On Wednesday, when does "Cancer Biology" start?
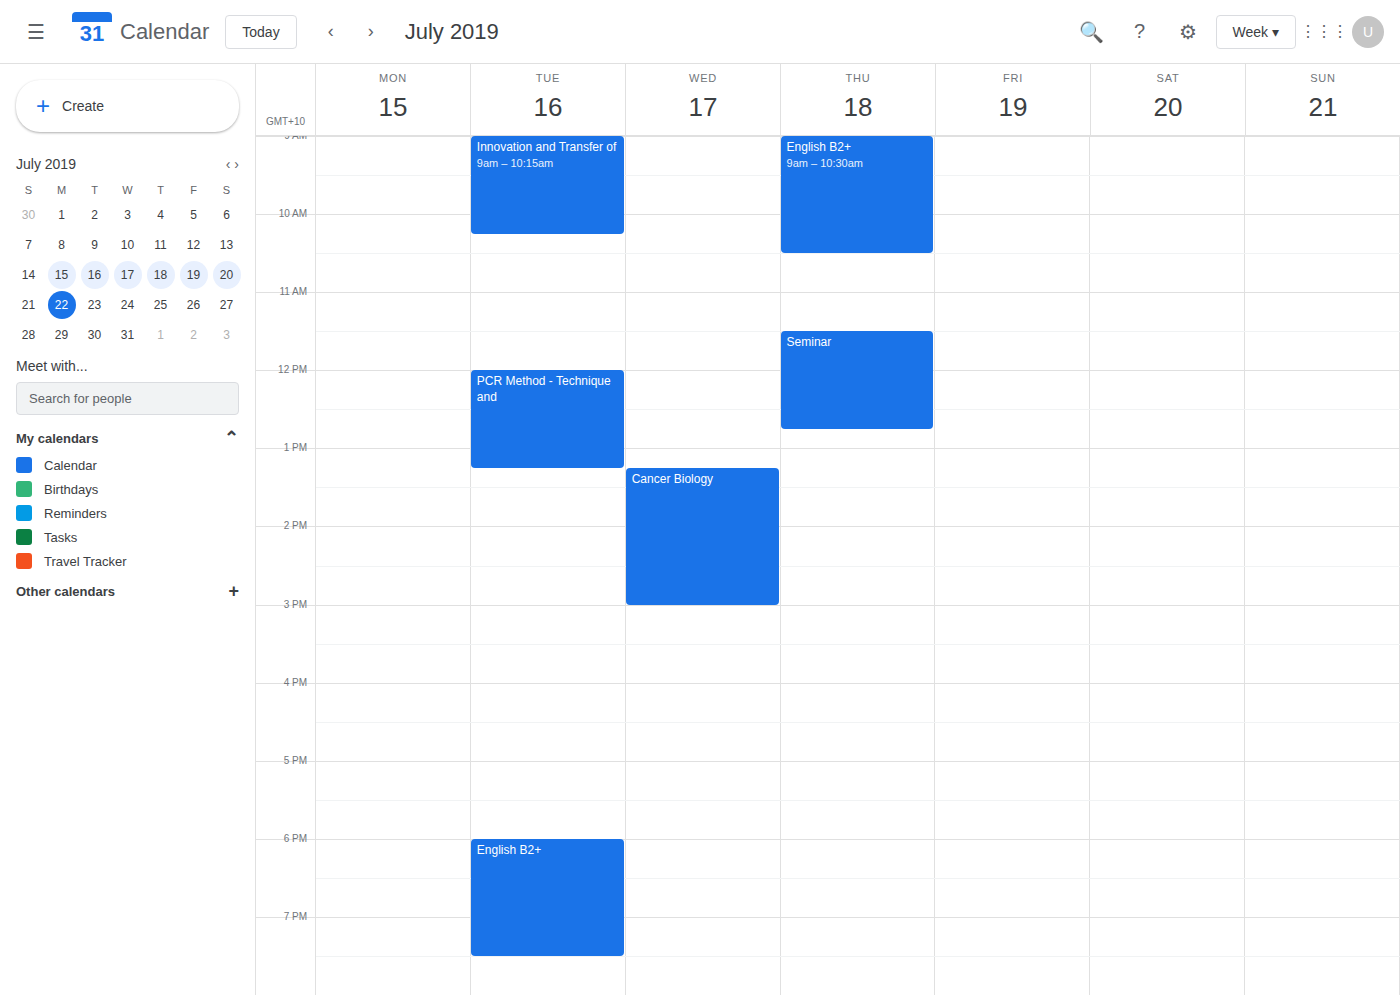
1:15 PM